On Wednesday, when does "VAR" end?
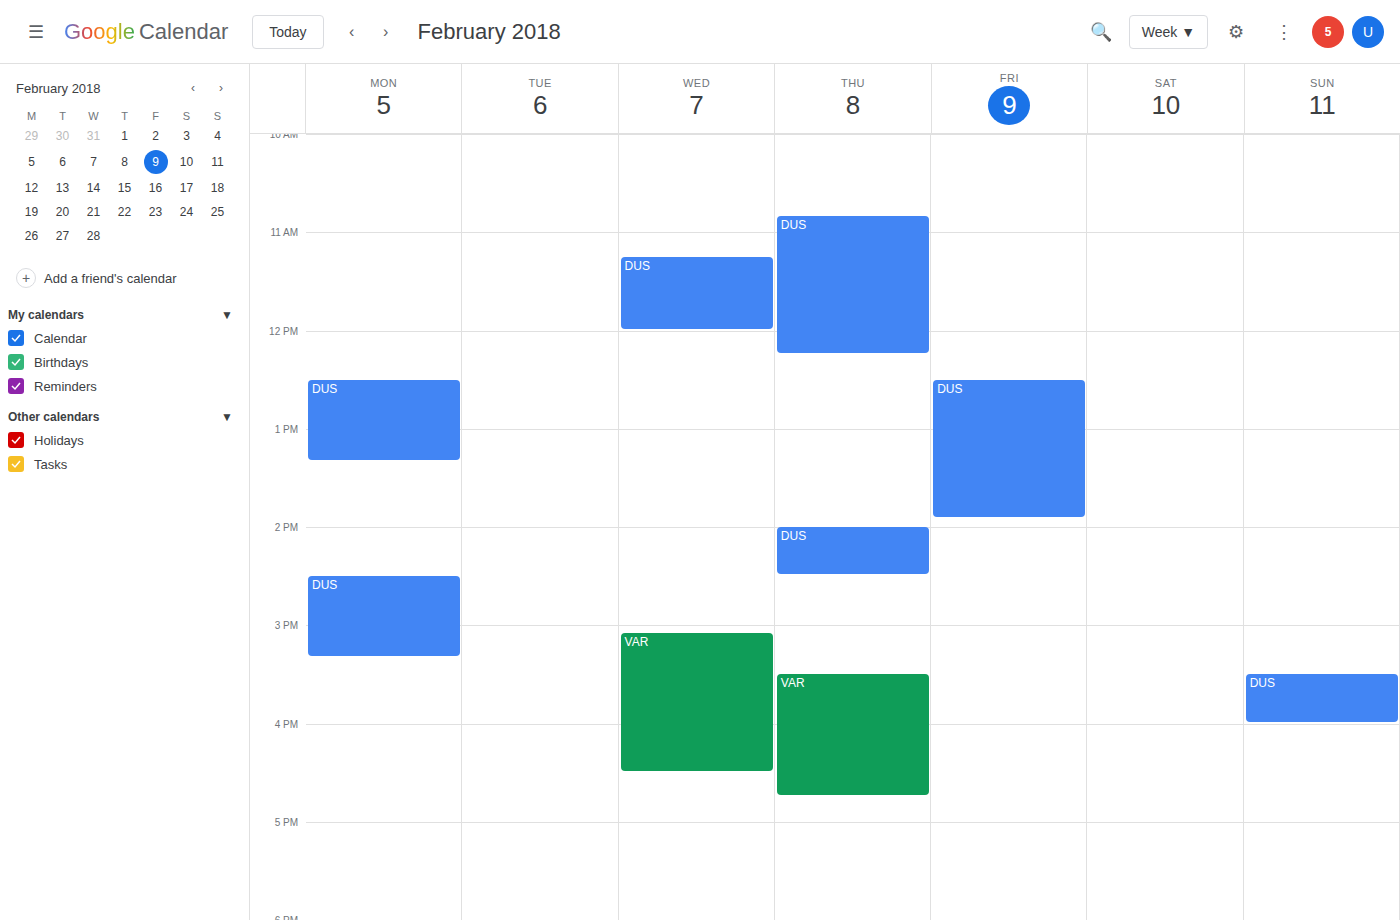
16:30